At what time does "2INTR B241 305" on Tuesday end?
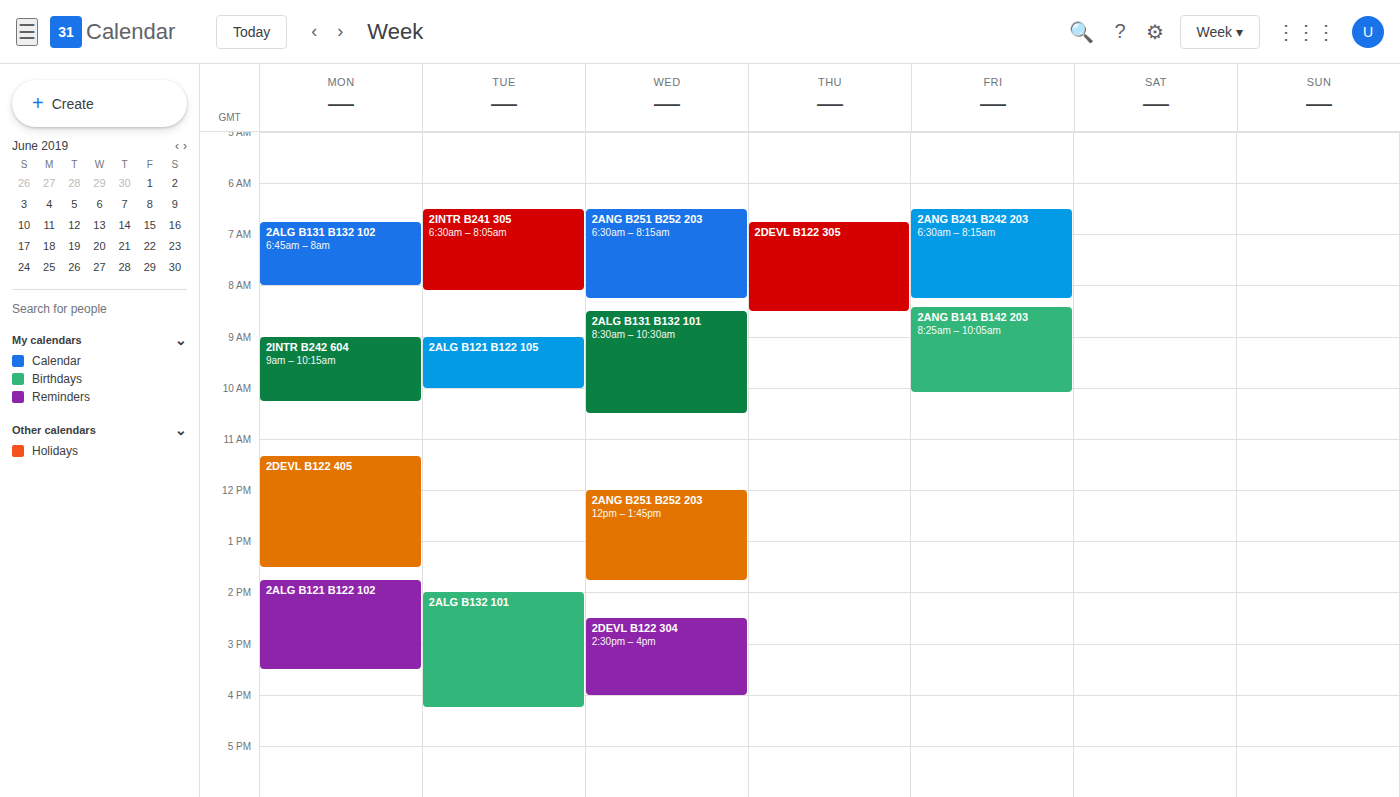
08:05